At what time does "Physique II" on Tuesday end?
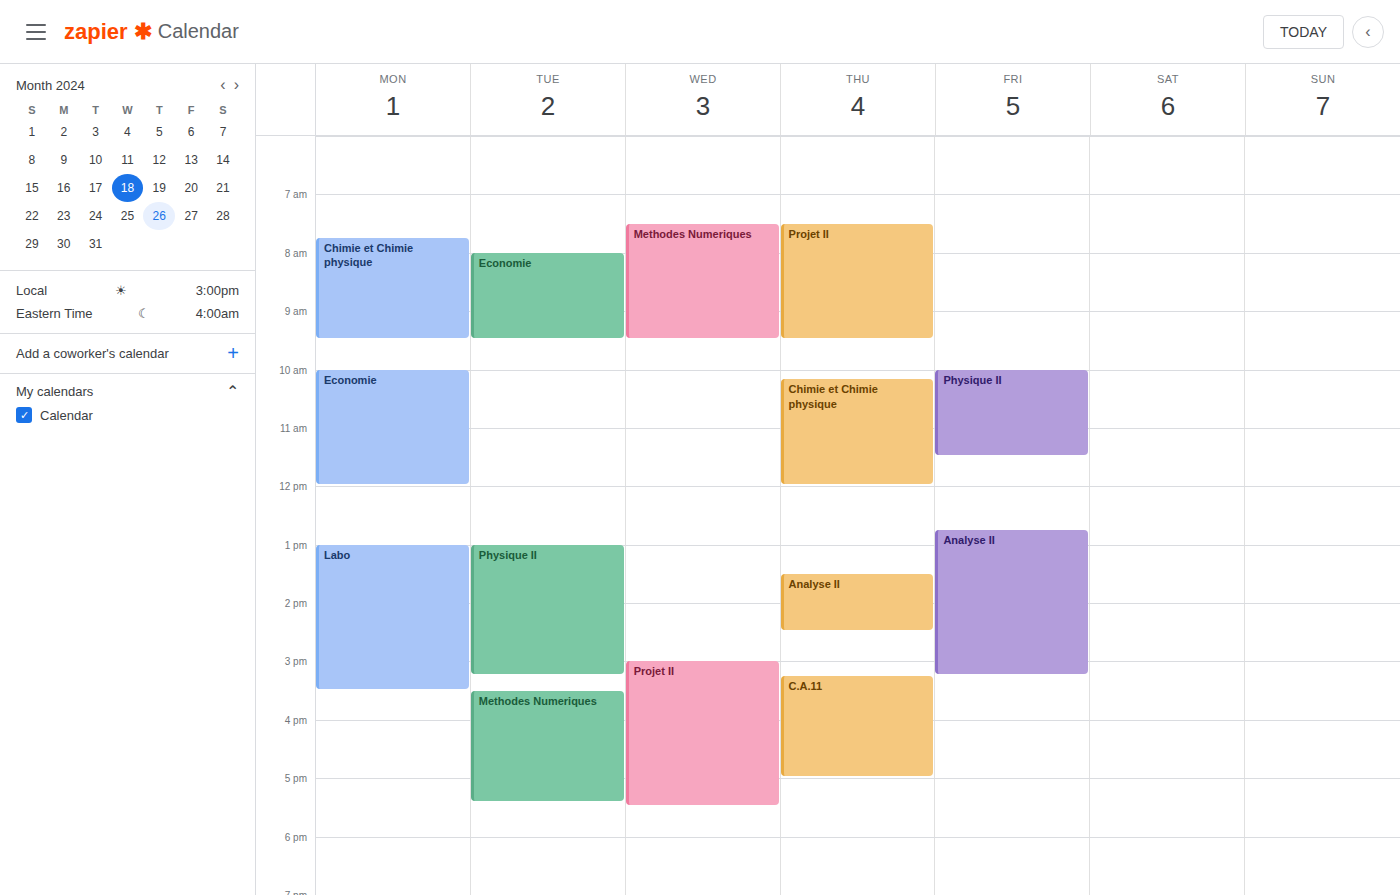
3:15 PM